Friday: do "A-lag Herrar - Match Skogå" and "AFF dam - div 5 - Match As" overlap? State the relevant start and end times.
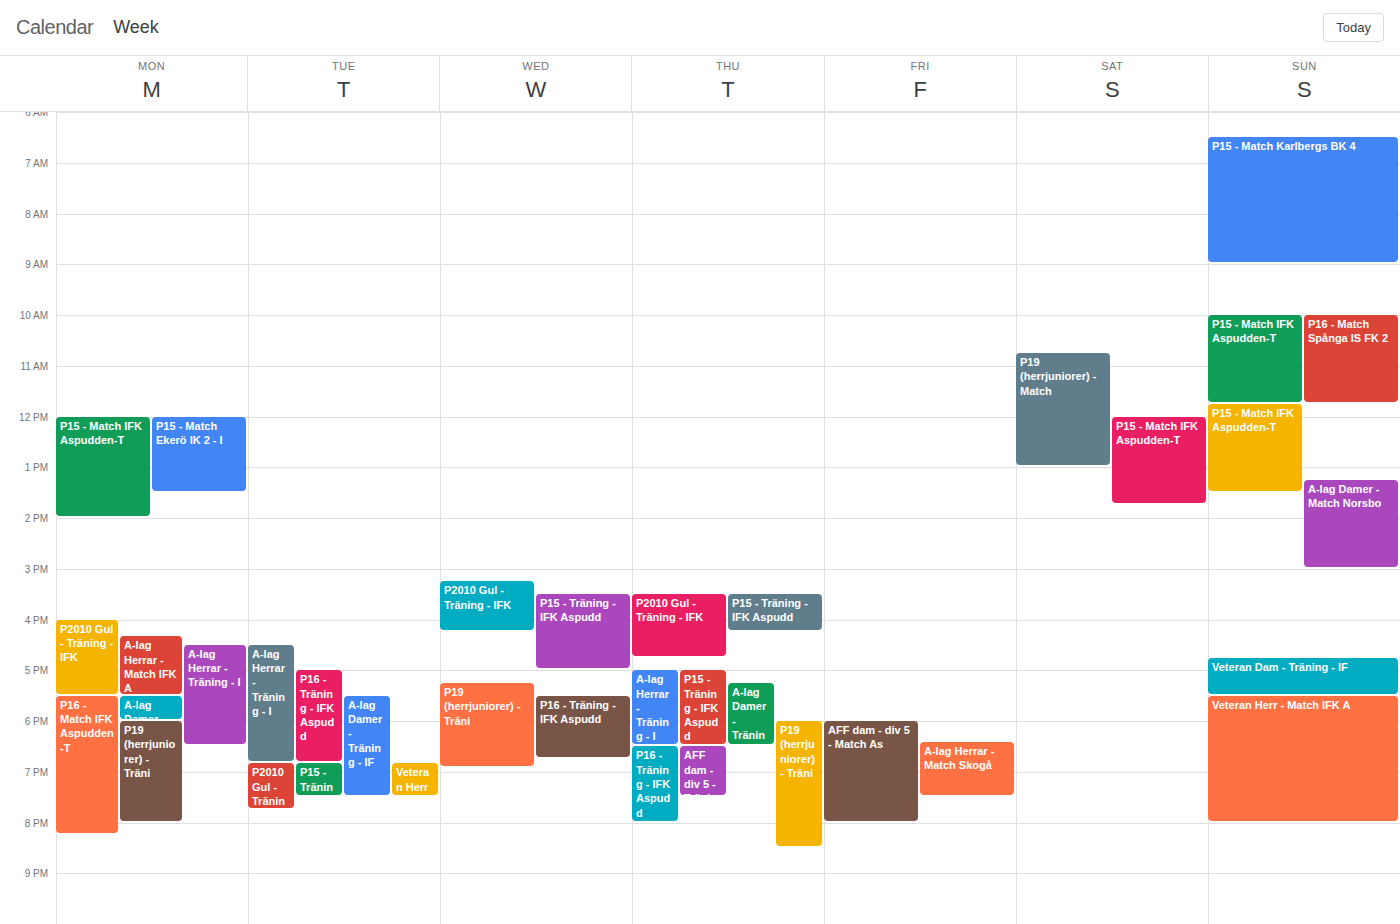
"A-lag Herrar - Match Skogå" runs 6:25 PM to 7:30 PM, inside "AFF dam - div 5 - Match As" -- they overlap.